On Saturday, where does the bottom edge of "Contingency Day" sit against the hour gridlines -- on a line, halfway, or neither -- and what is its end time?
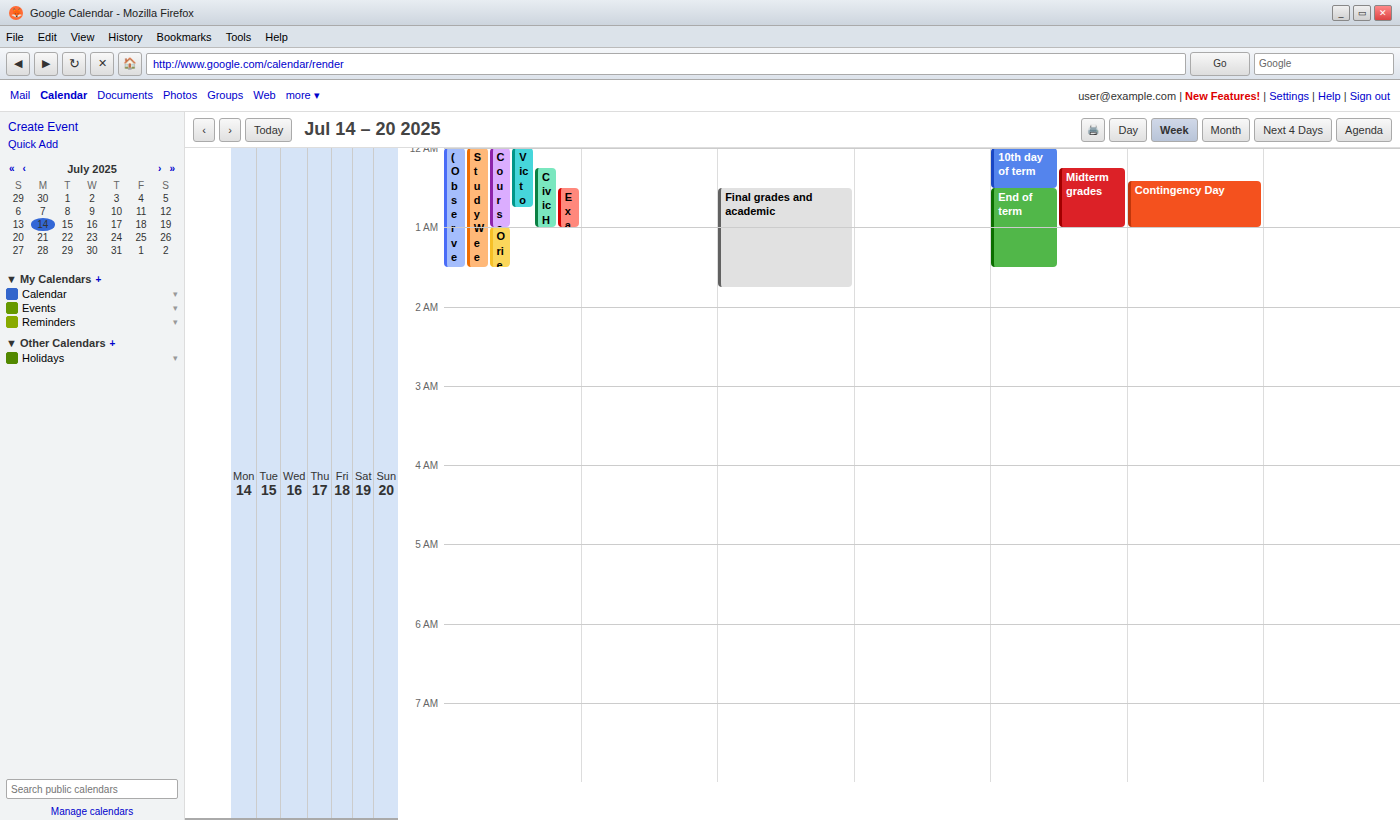
1:00 AM -- exactly on the 1 AM line.